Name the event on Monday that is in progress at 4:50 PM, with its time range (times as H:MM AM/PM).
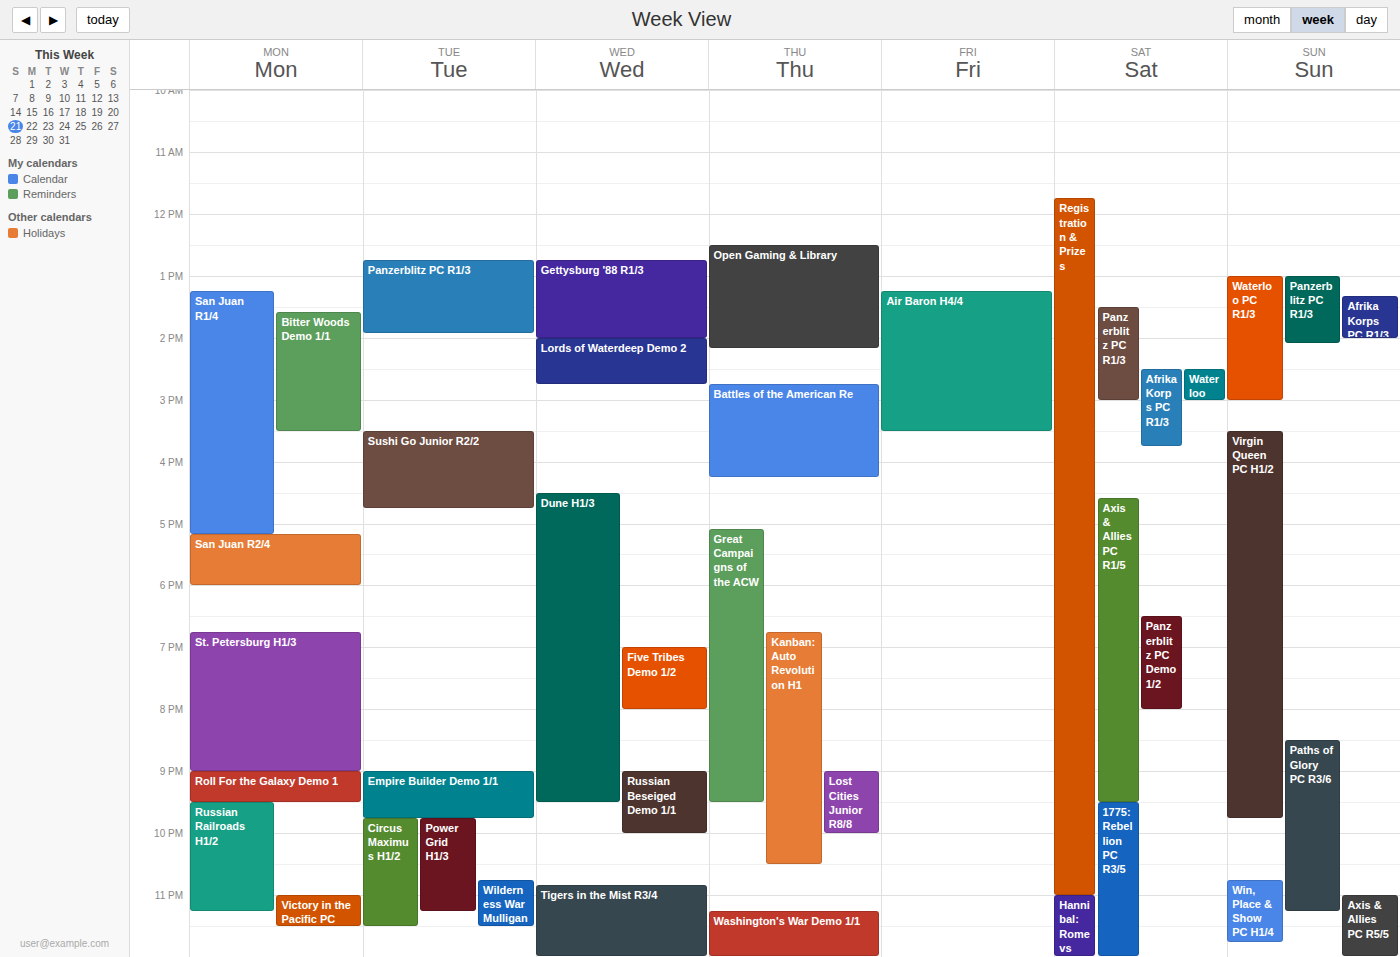
"San Juan R1/4", 1:15 PM to 5:10 PM